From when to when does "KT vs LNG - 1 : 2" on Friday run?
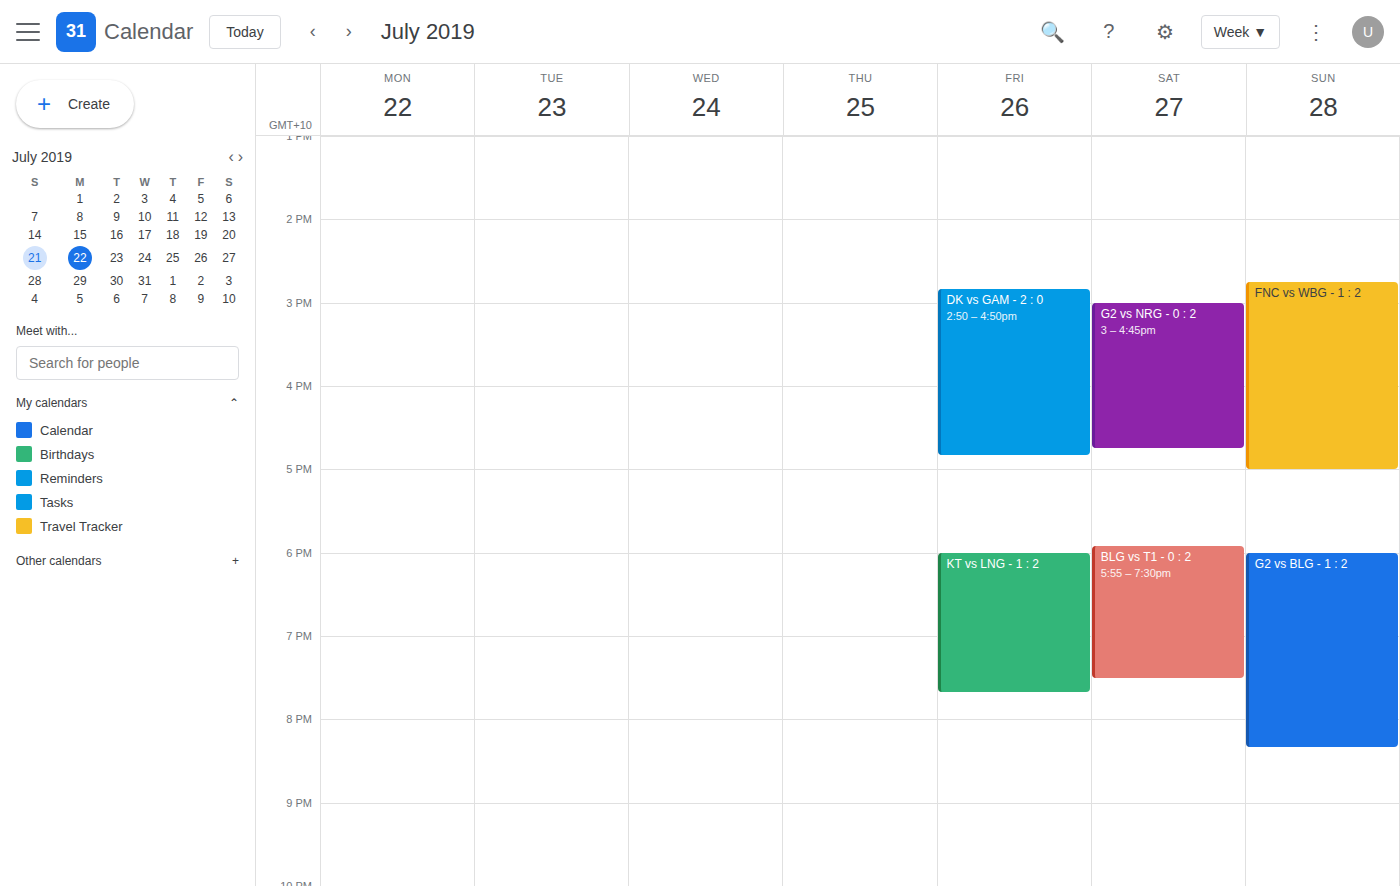
6:00 PM to 7:40 PM